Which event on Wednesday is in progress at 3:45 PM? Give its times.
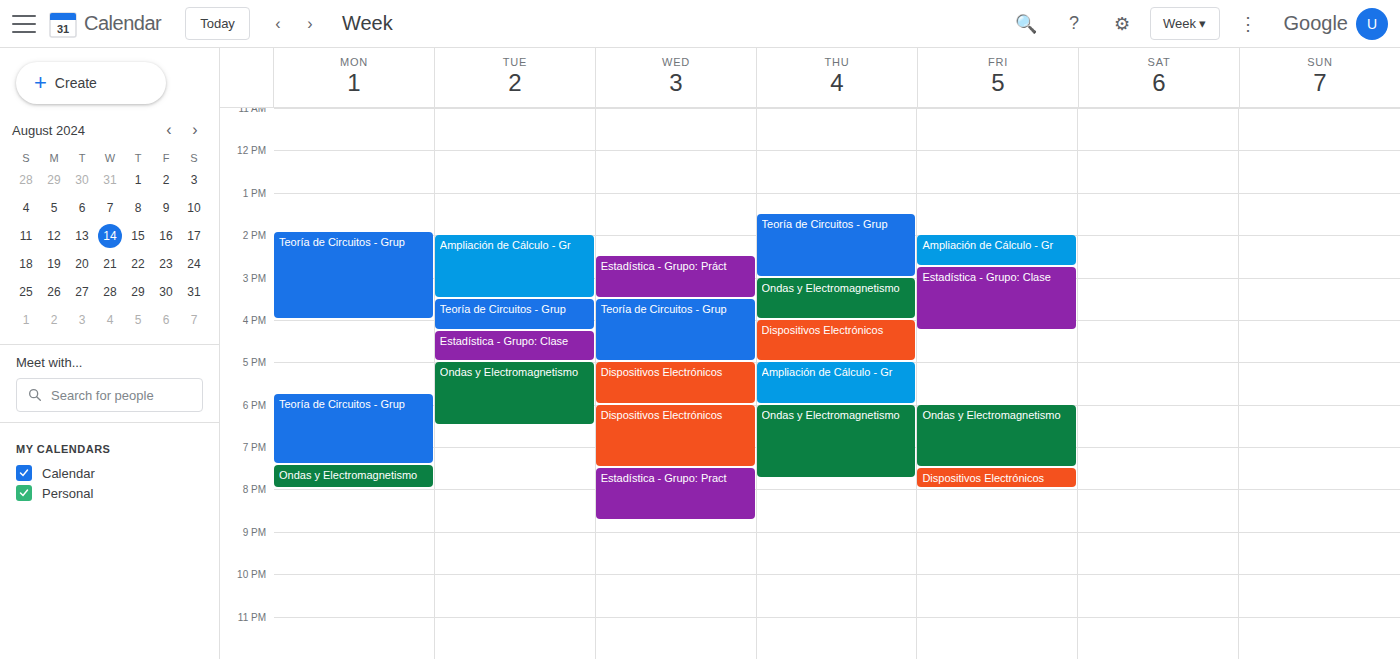
"Teoría de Circuitos - Grup", 3:30 PM to 5:00 PM